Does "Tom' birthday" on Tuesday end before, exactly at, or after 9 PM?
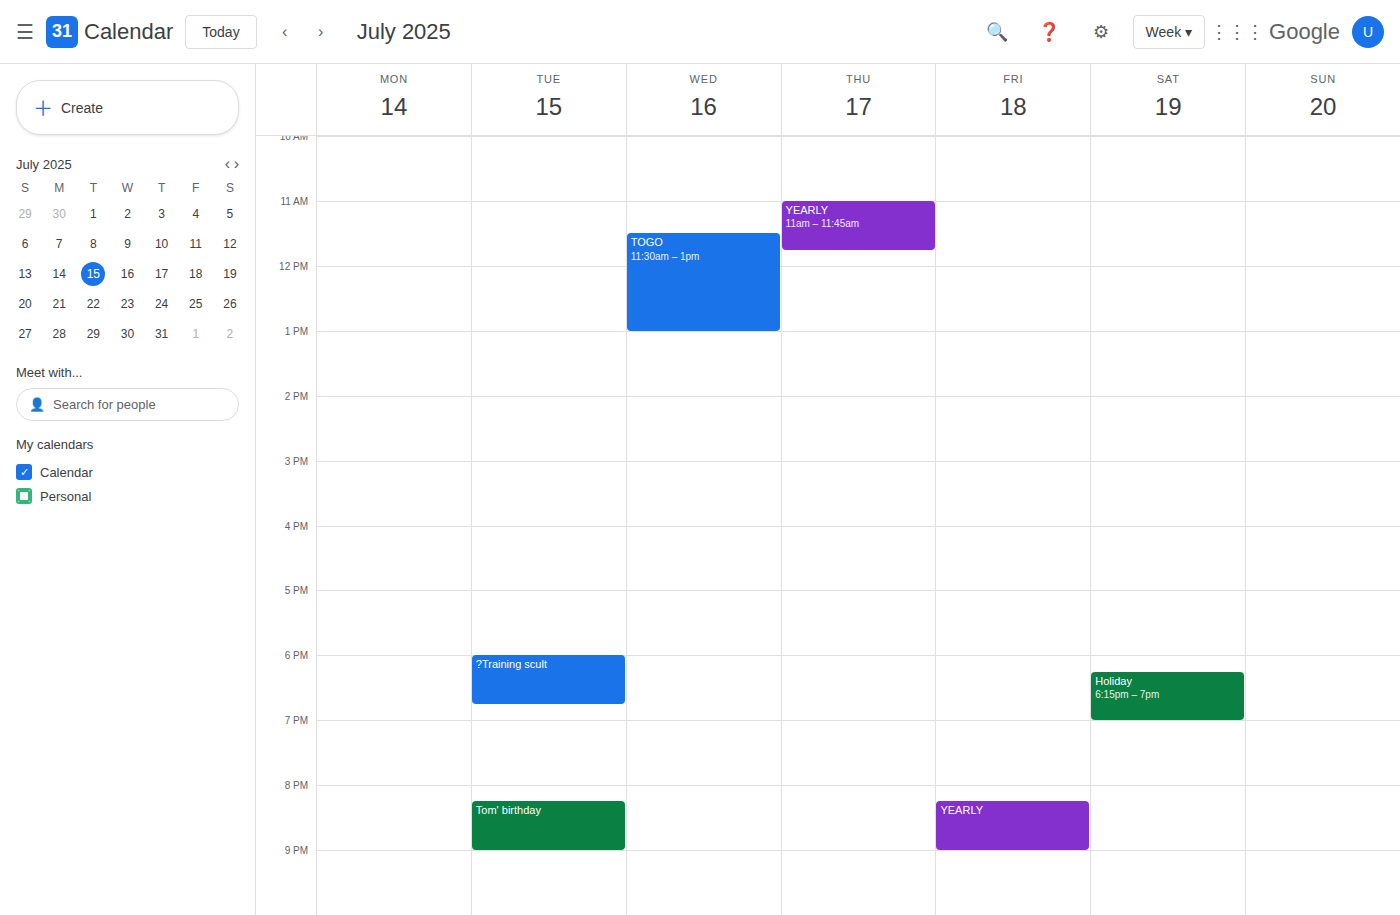
9:00 PM -- exactly at 9 PM, on the 9 PM line.